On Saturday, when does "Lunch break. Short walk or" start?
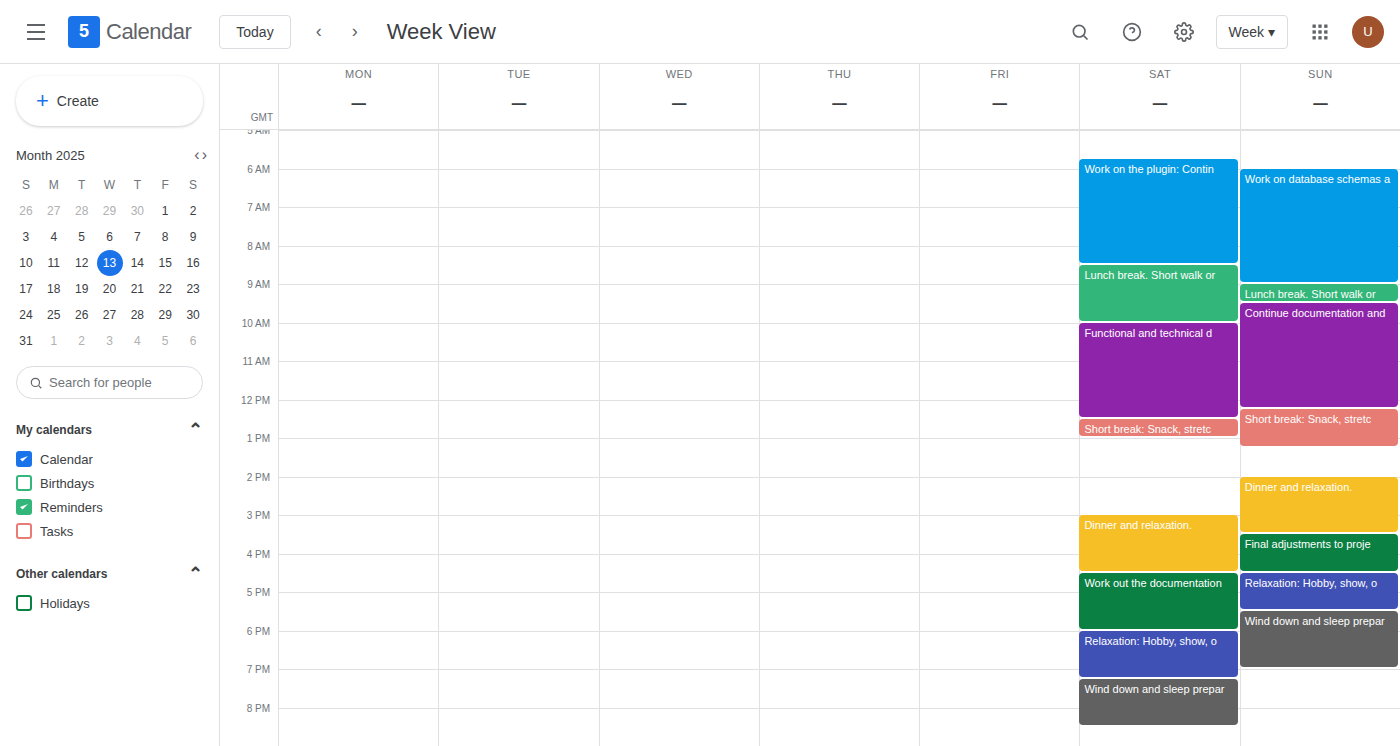
8:30 AM